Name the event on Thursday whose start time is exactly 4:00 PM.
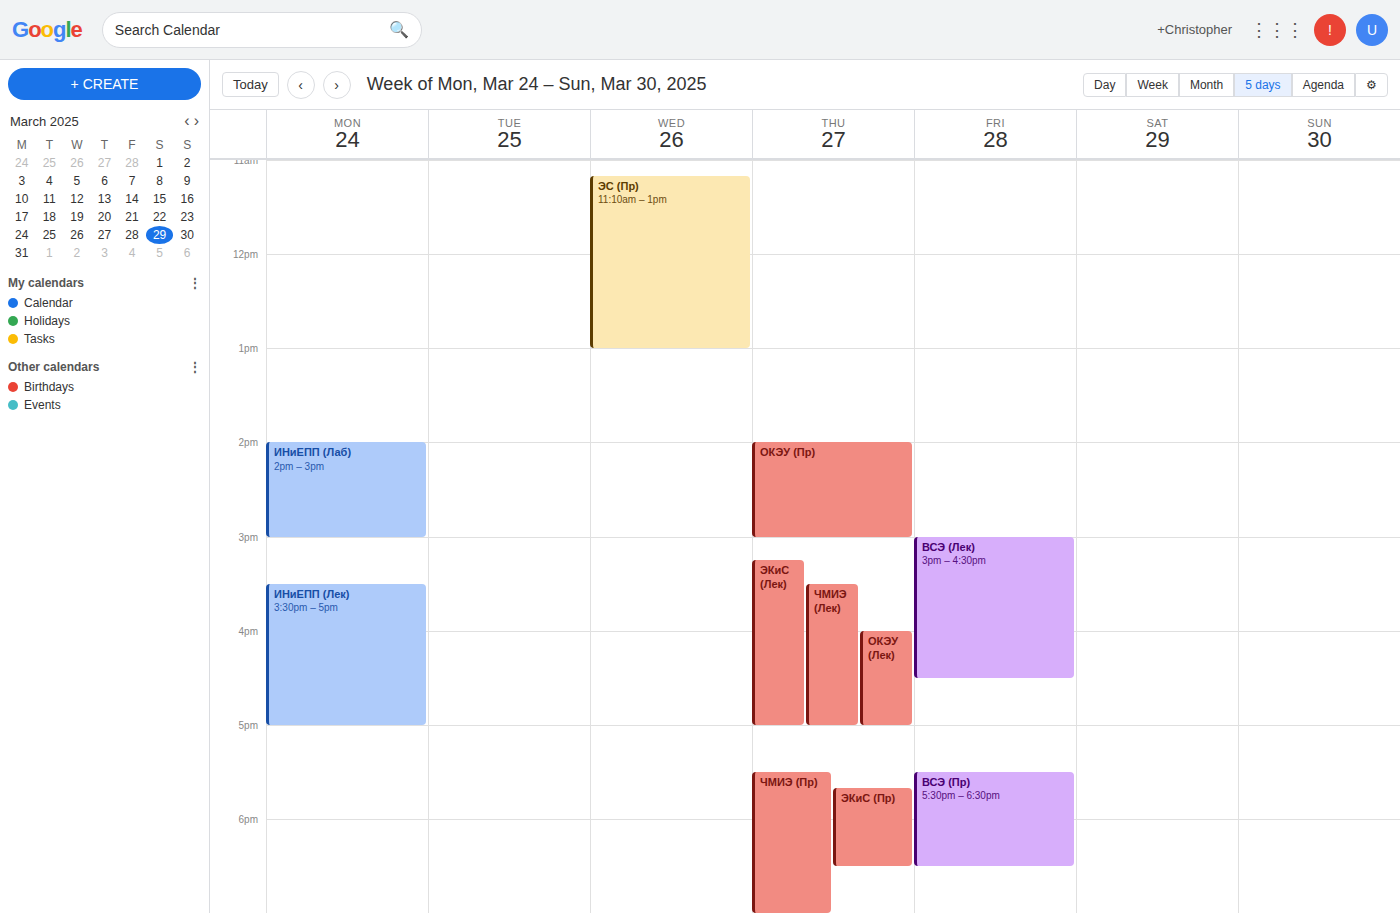
"ОКЭУ (Лек)"